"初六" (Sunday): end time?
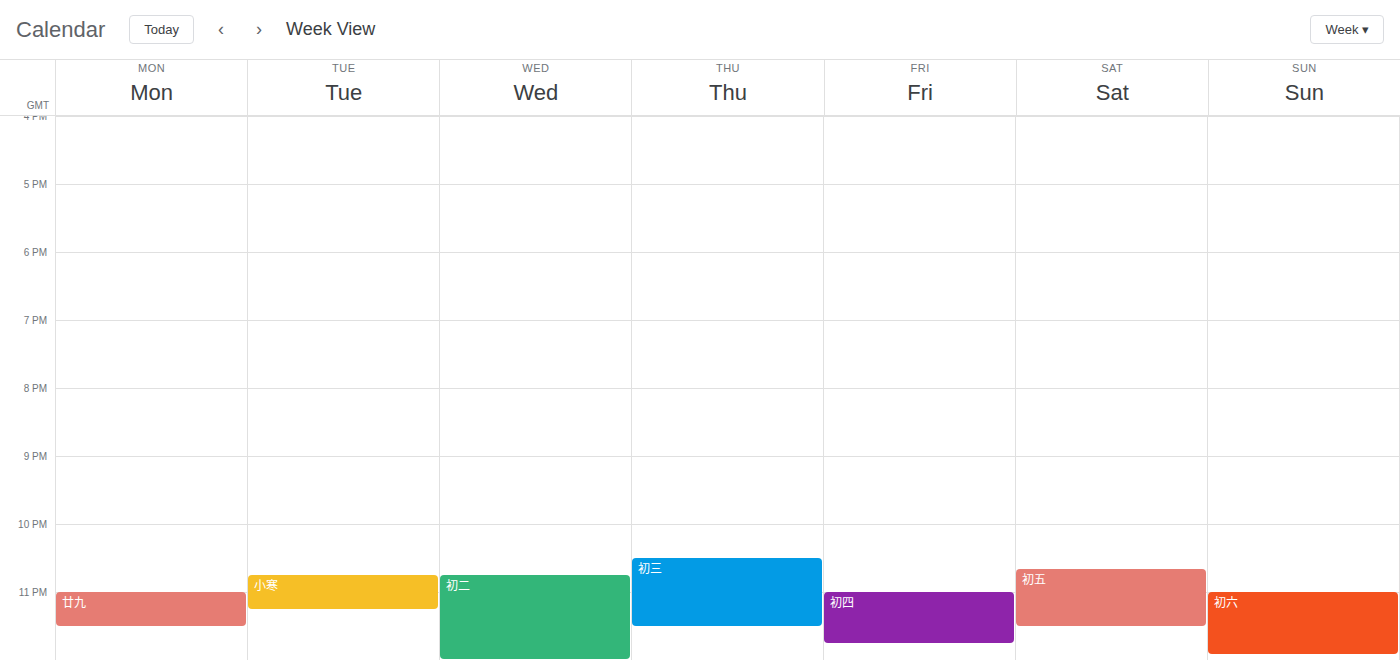
11:55 PM